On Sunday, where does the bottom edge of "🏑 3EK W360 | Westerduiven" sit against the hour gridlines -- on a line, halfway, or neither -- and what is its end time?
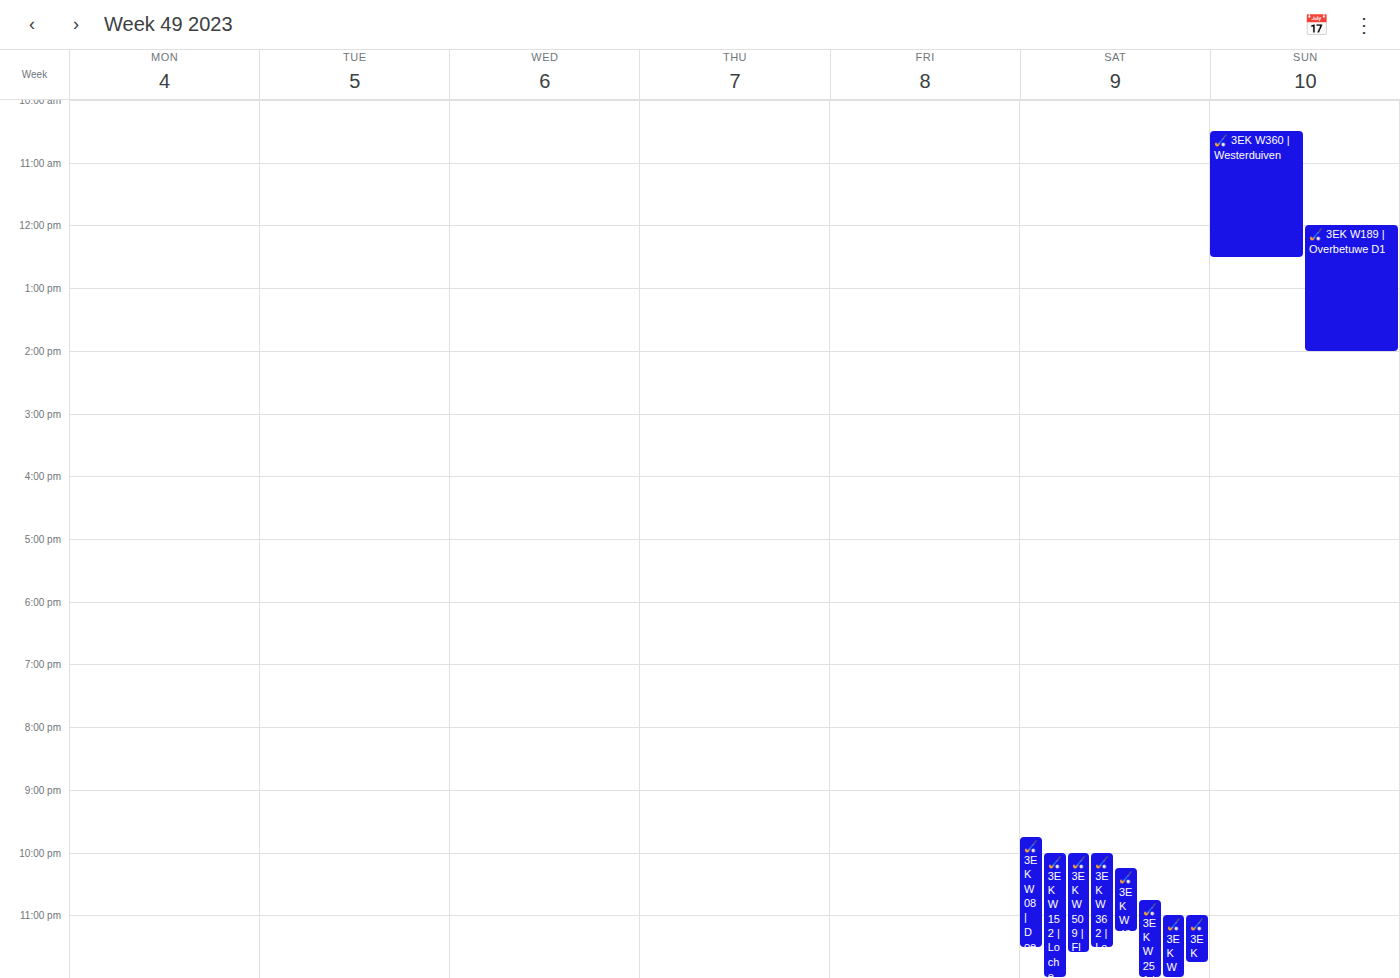
12:30 PM -- halfway between the 12 PM and 1 PM lines.